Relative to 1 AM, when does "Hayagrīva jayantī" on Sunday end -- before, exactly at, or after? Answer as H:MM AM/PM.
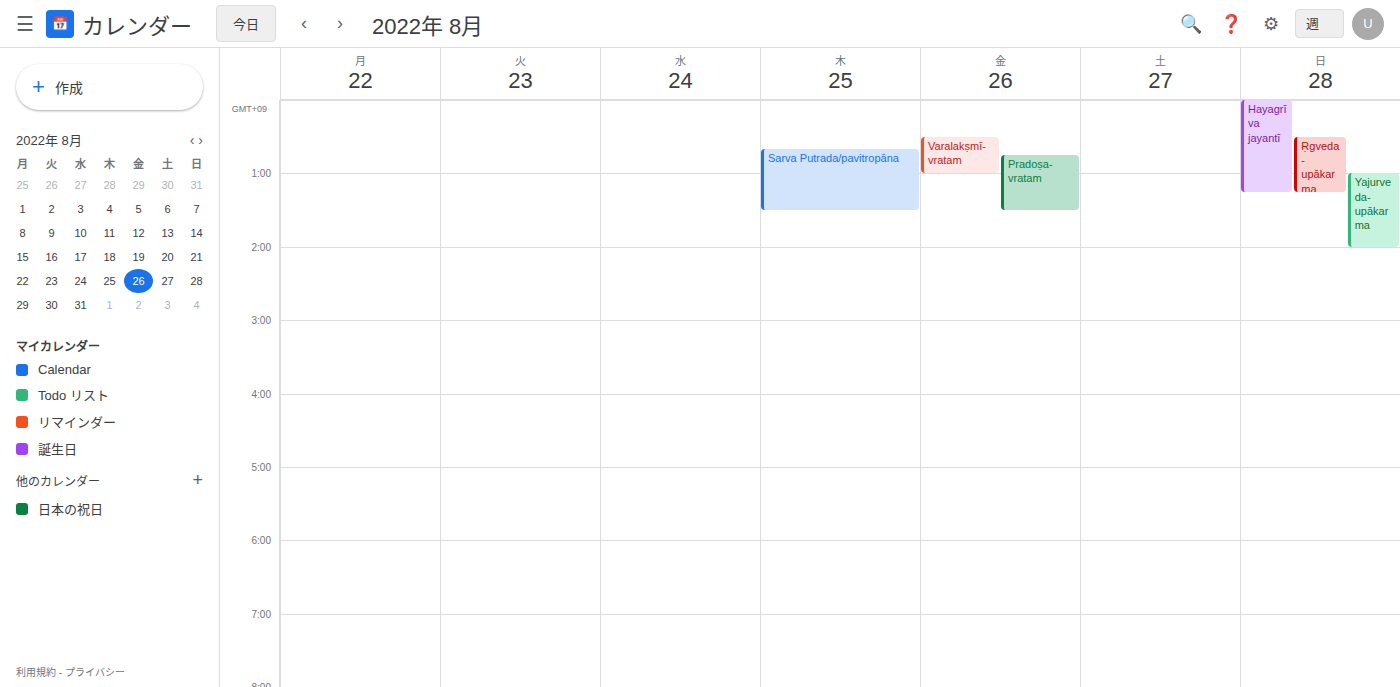
1:15 AM -- after 1 AM, 15 minutes below the 1 AM line.